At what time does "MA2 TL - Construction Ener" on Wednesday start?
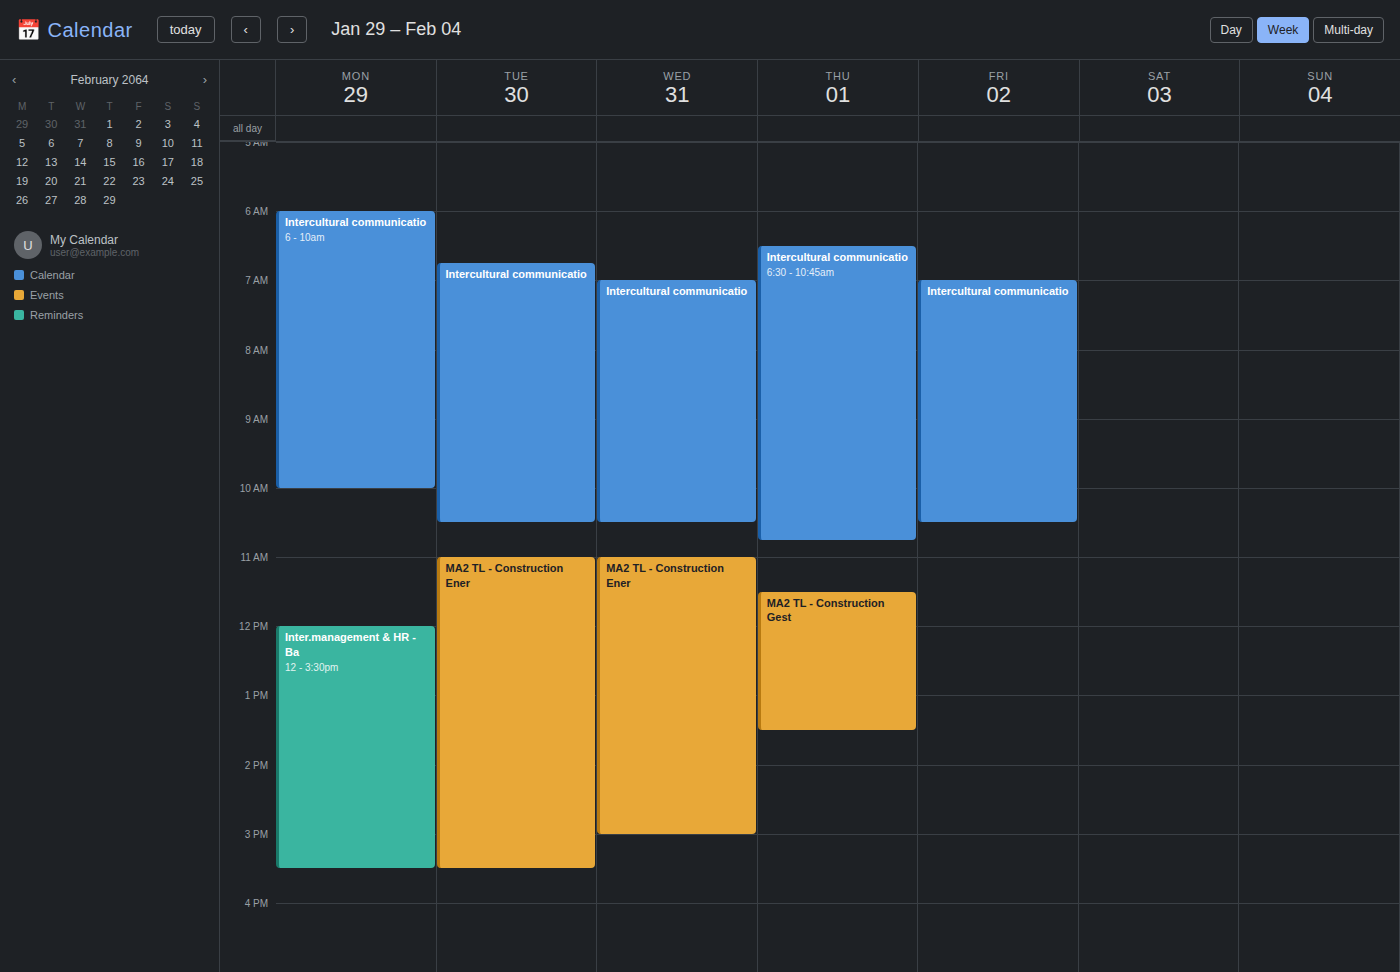
11:00 AM